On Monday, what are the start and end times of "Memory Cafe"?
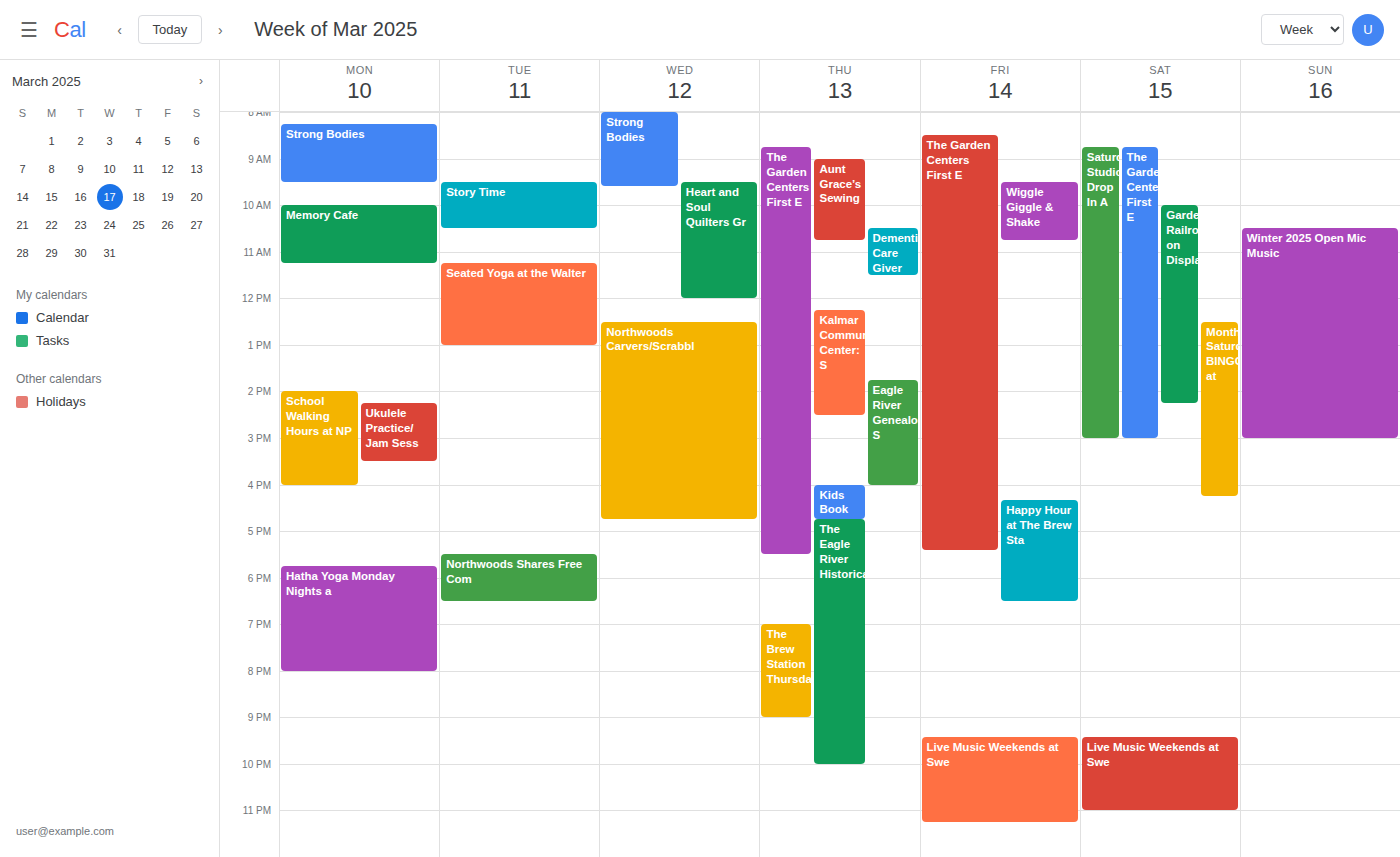
10:00 AM to 11:15 AM